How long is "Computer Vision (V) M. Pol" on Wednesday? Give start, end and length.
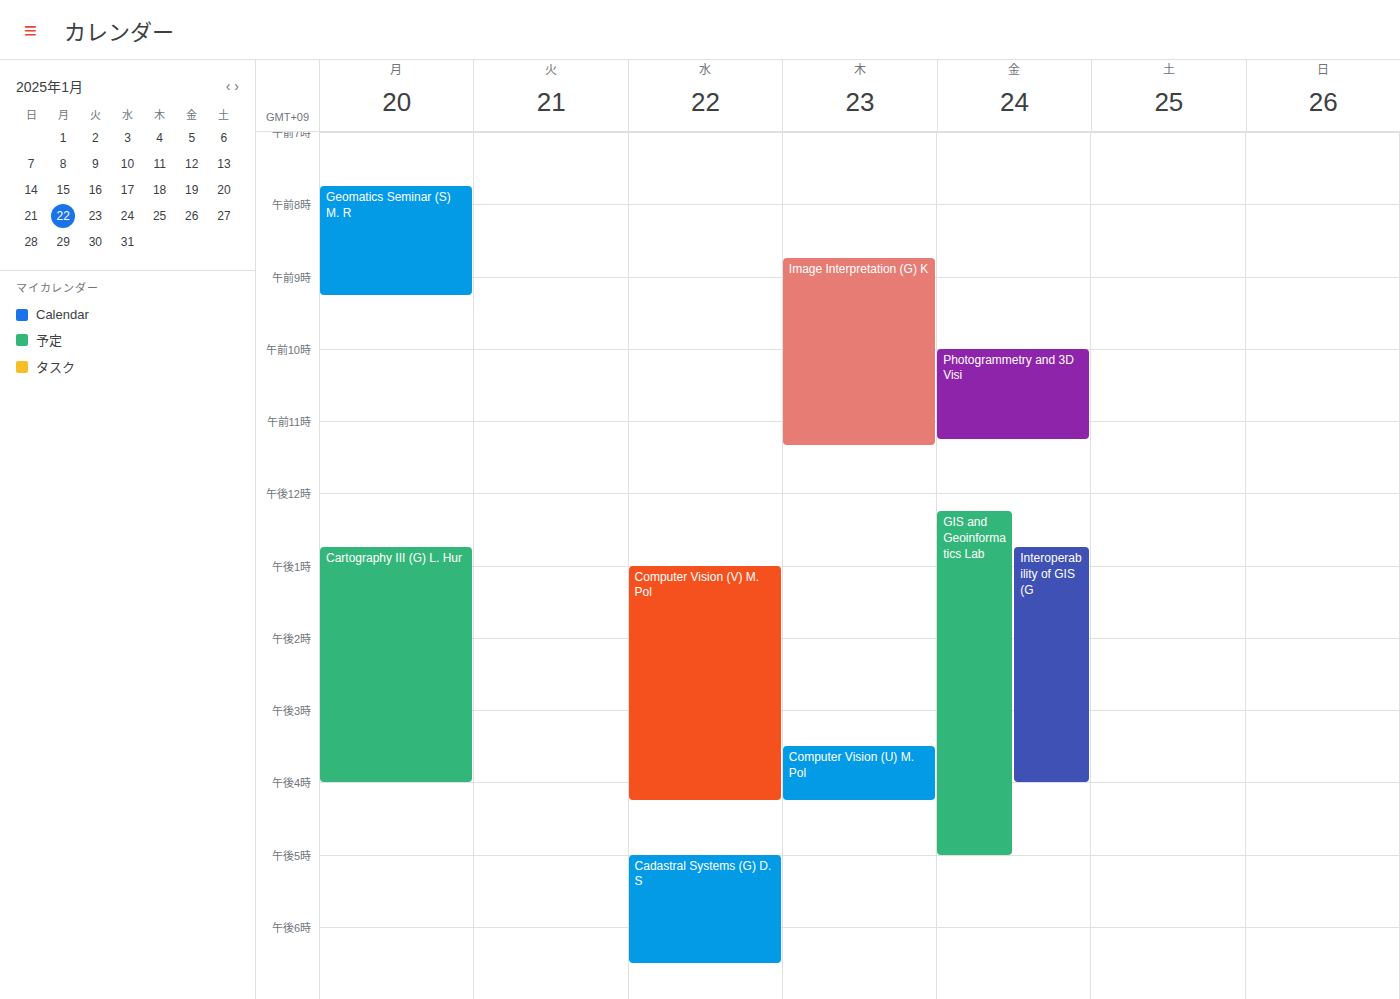
1:00 PM to 4:15 PM, 3 hours 15 minutes